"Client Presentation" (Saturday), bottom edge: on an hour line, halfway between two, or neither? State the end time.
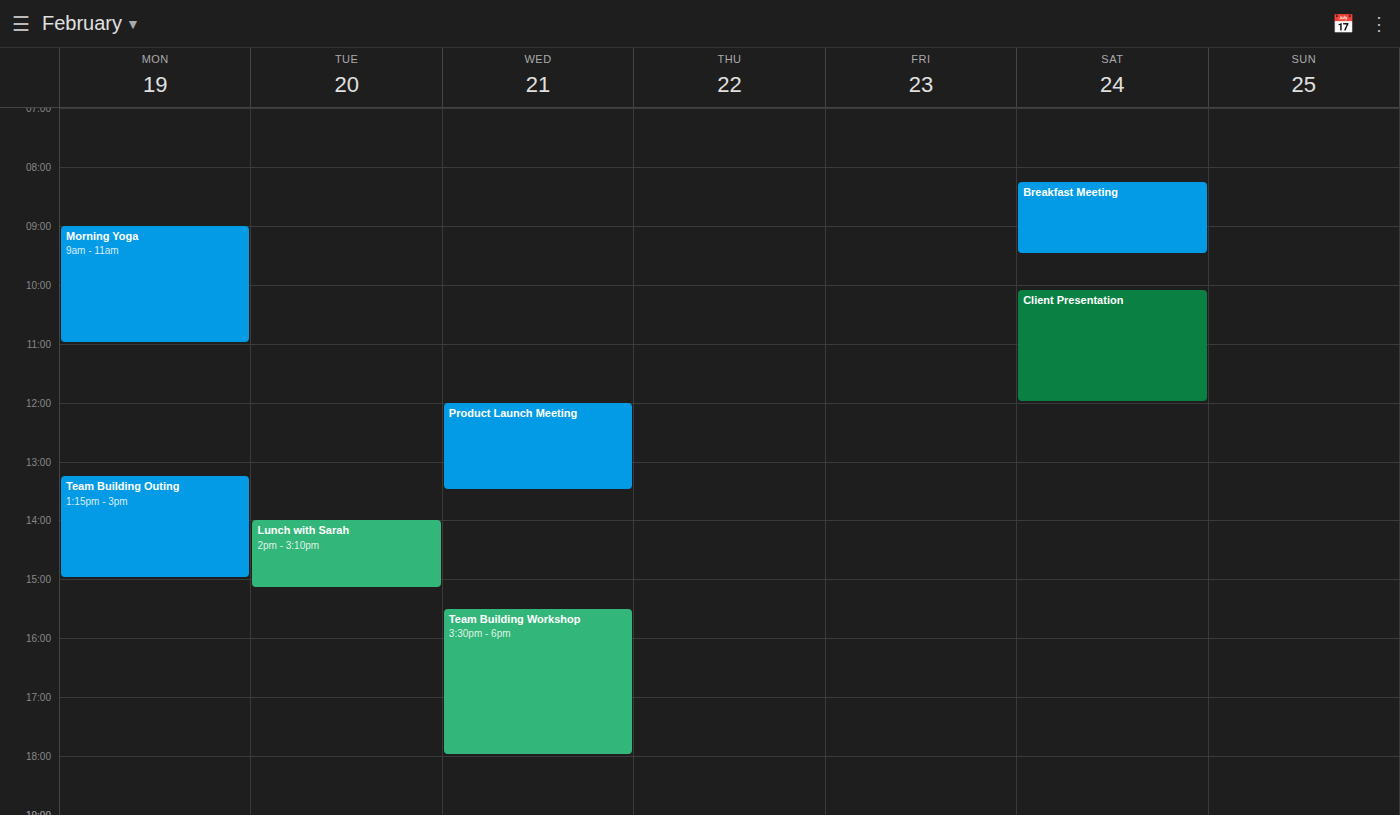
12:00 PM -- exactly on the 12 PM line.